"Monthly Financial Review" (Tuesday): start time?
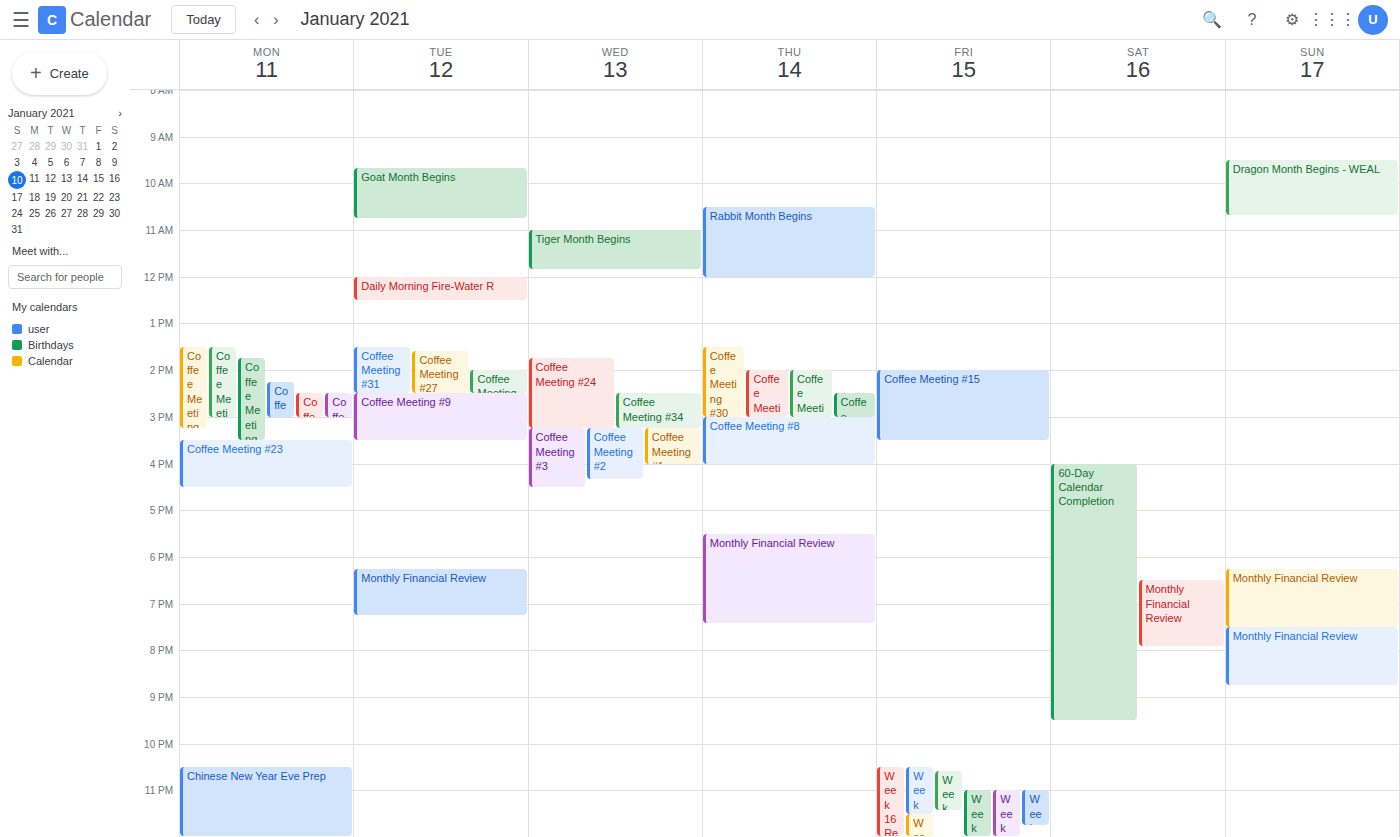
6:15 PM